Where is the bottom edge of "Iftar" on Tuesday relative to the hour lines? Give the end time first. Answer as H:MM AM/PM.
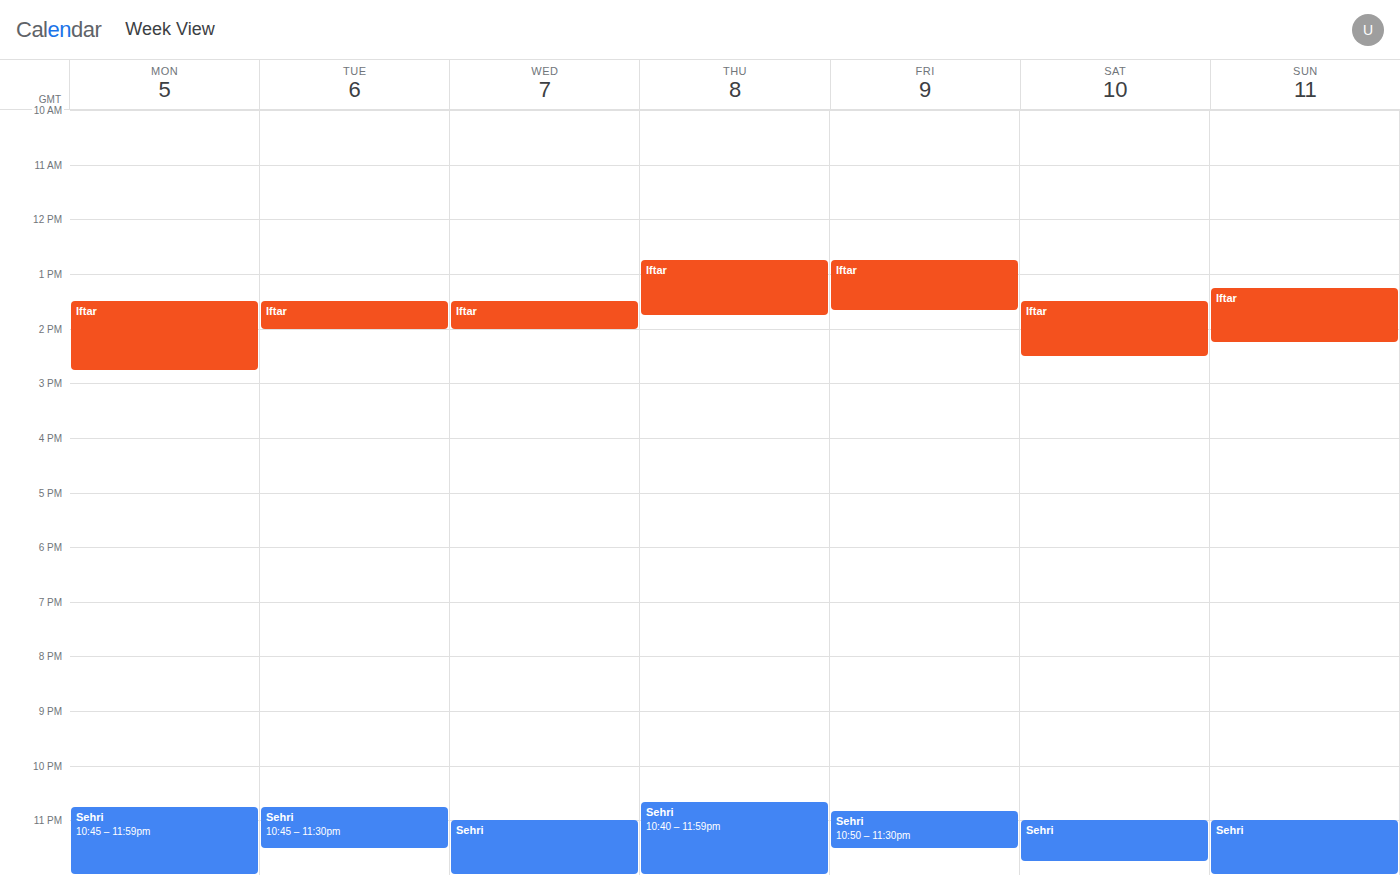
2:00 PM -- exactly on the 2 PM line.